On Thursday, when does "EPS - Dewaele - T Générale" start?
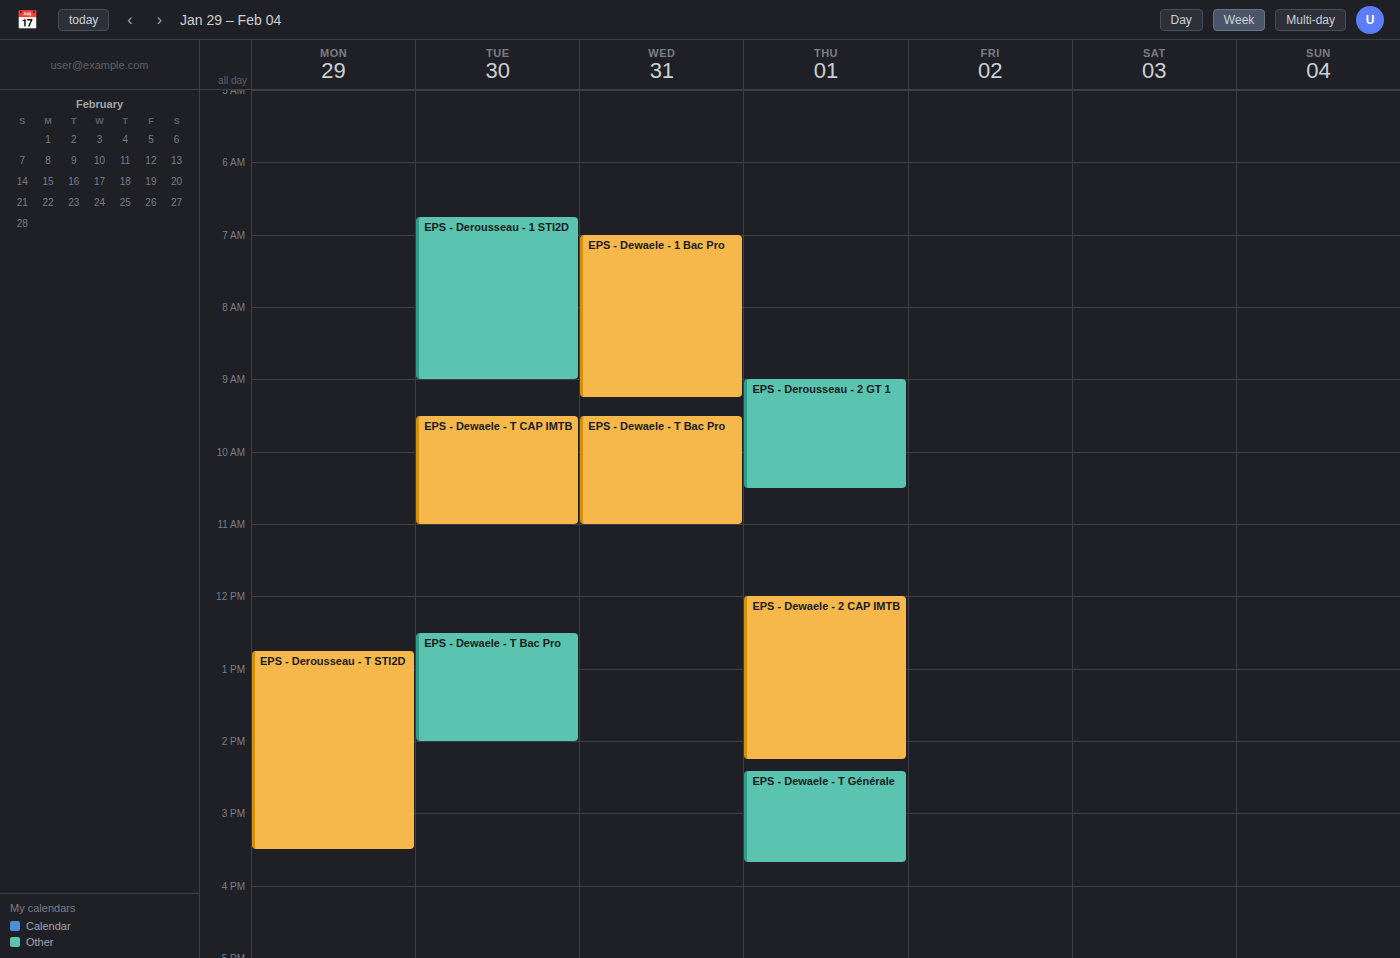
2:25 PM